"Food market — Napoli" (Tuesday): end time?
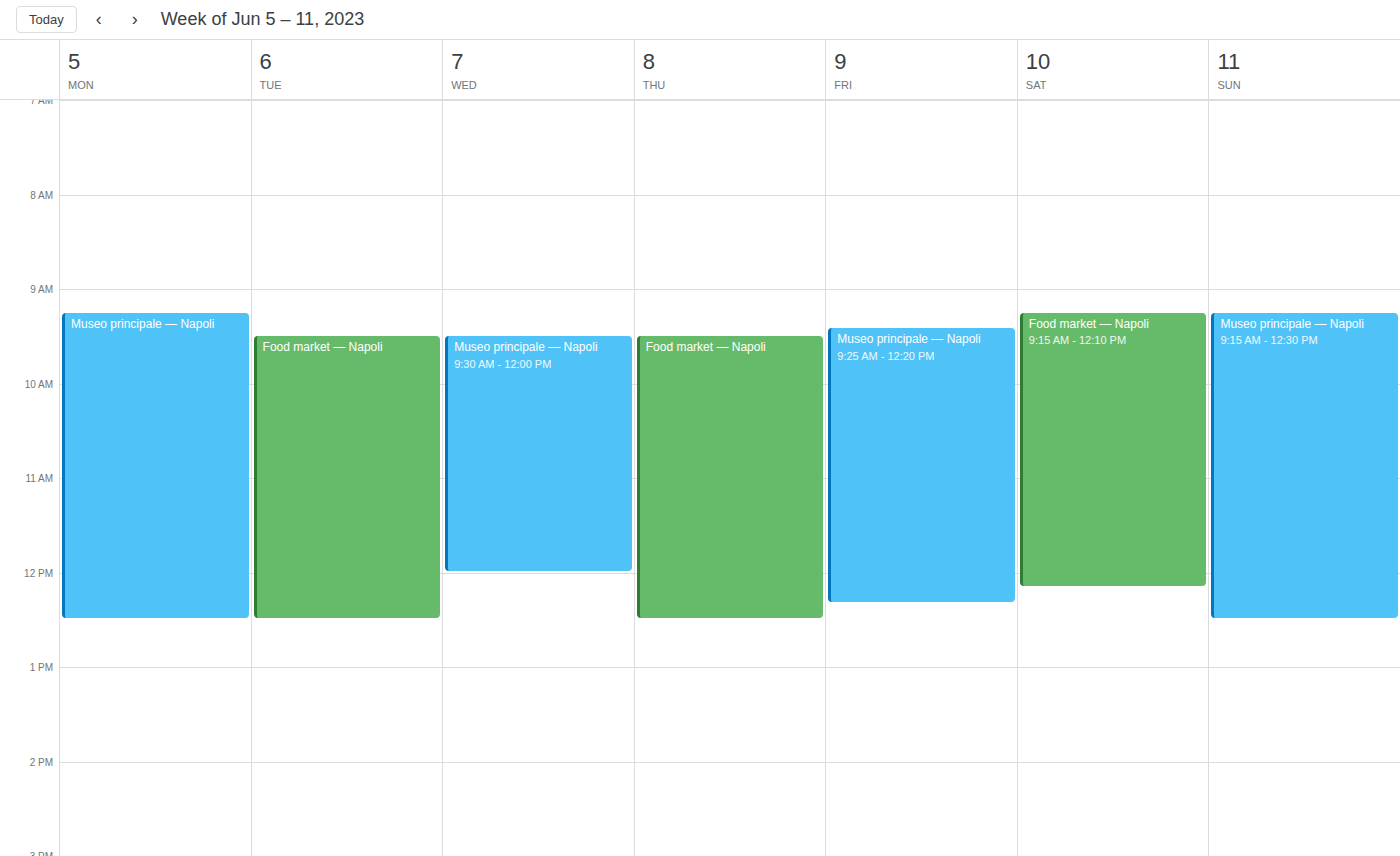
12:30 PM